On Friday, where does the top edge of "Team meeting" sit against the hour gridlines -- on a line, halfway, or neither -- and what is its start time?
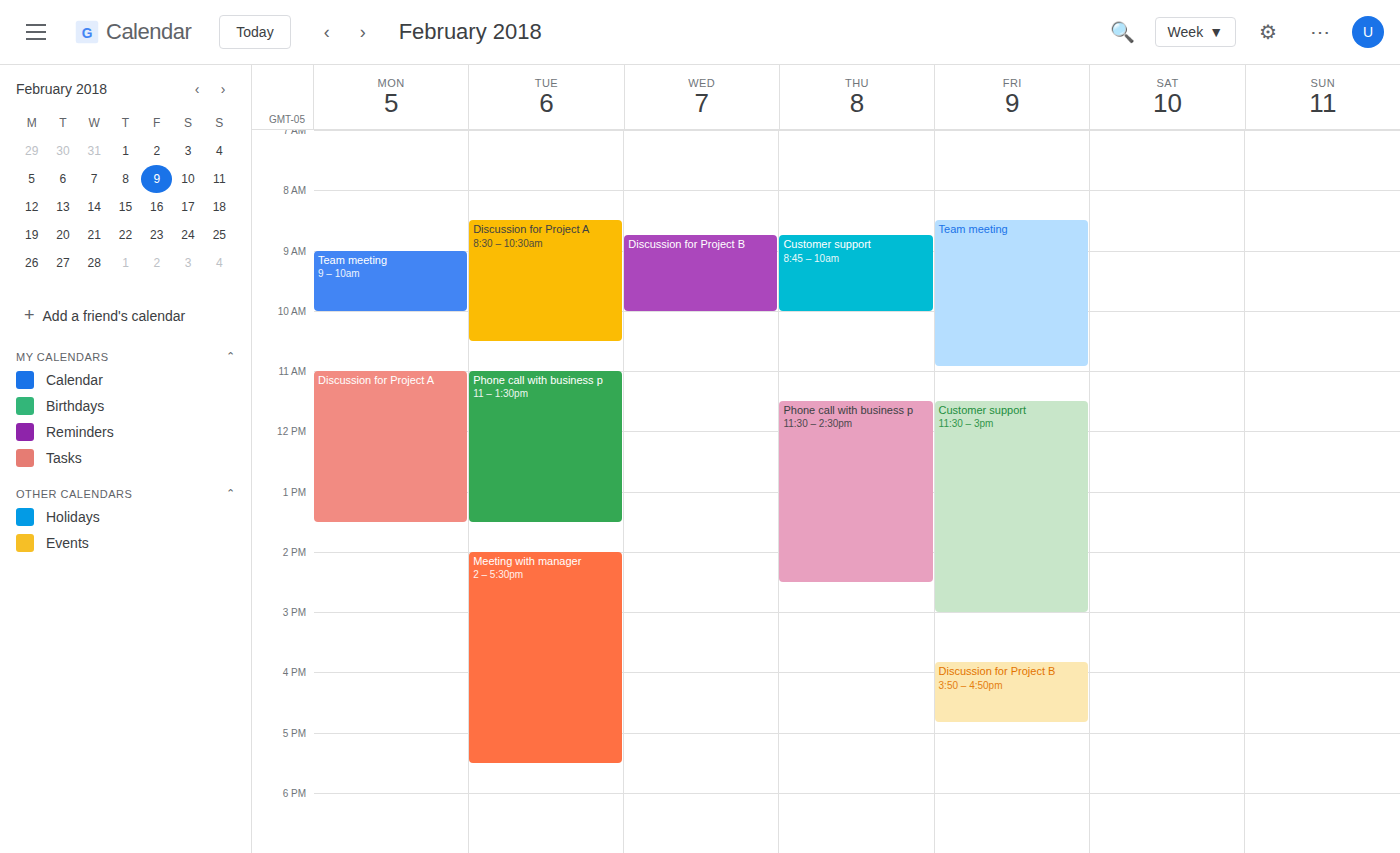
8:30 AM -- halfway between the 8 AM and 9 AM lines.